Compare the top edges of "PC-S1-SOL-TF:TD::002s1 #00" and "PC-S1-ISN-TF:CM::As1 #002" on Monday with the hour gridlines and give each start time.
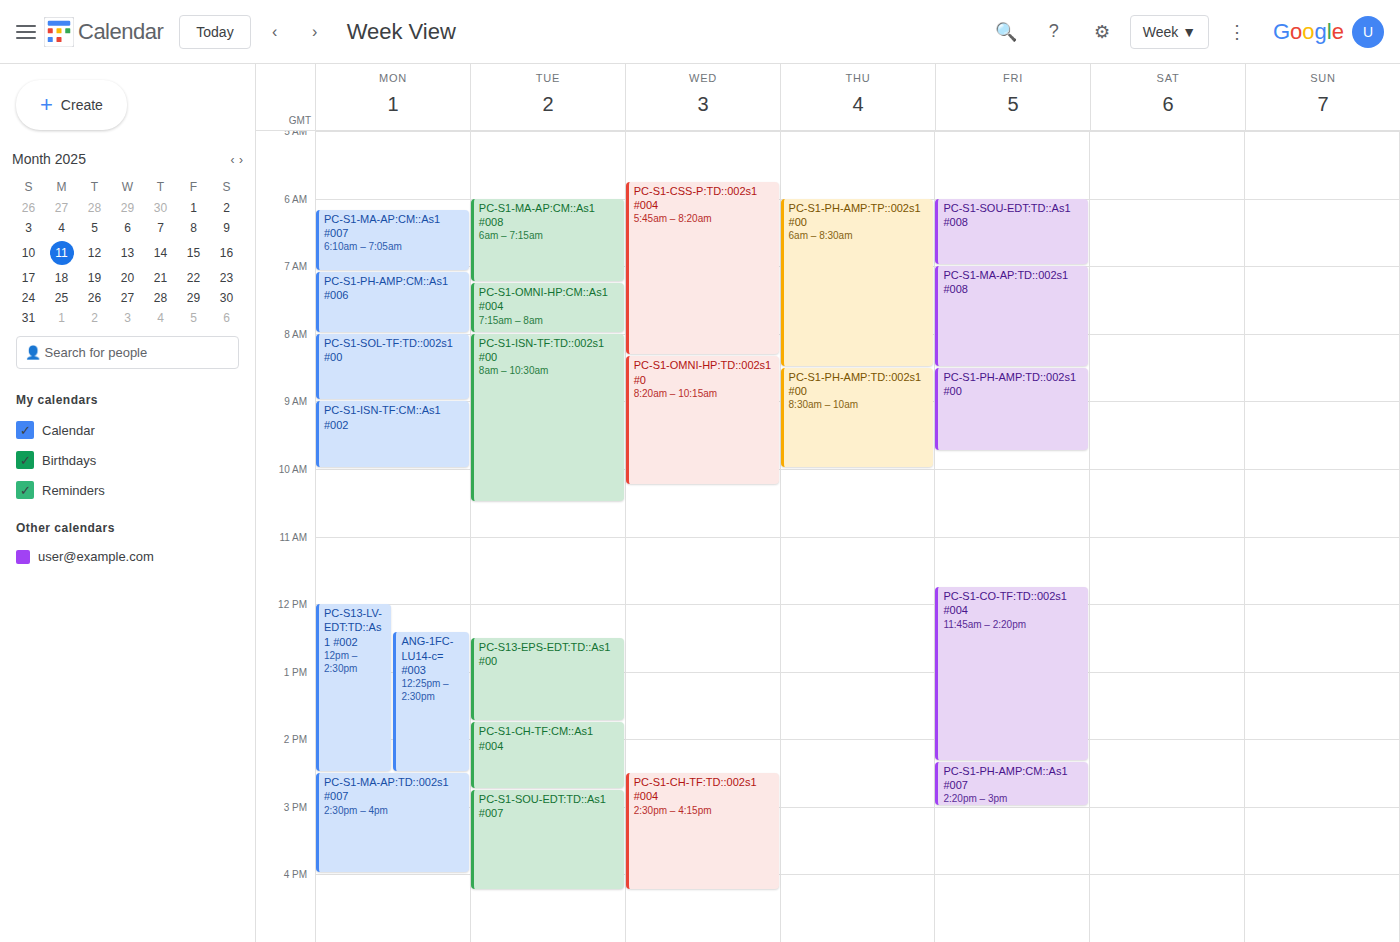
"PC-S1-SOL-TF:TD::002s1 #00": 8:00 AM, exactly on the 8 AM line. "PC-S1-ISN-TF:CM::As1 #002": 9:00 AM, exactly on the 9 AM line.